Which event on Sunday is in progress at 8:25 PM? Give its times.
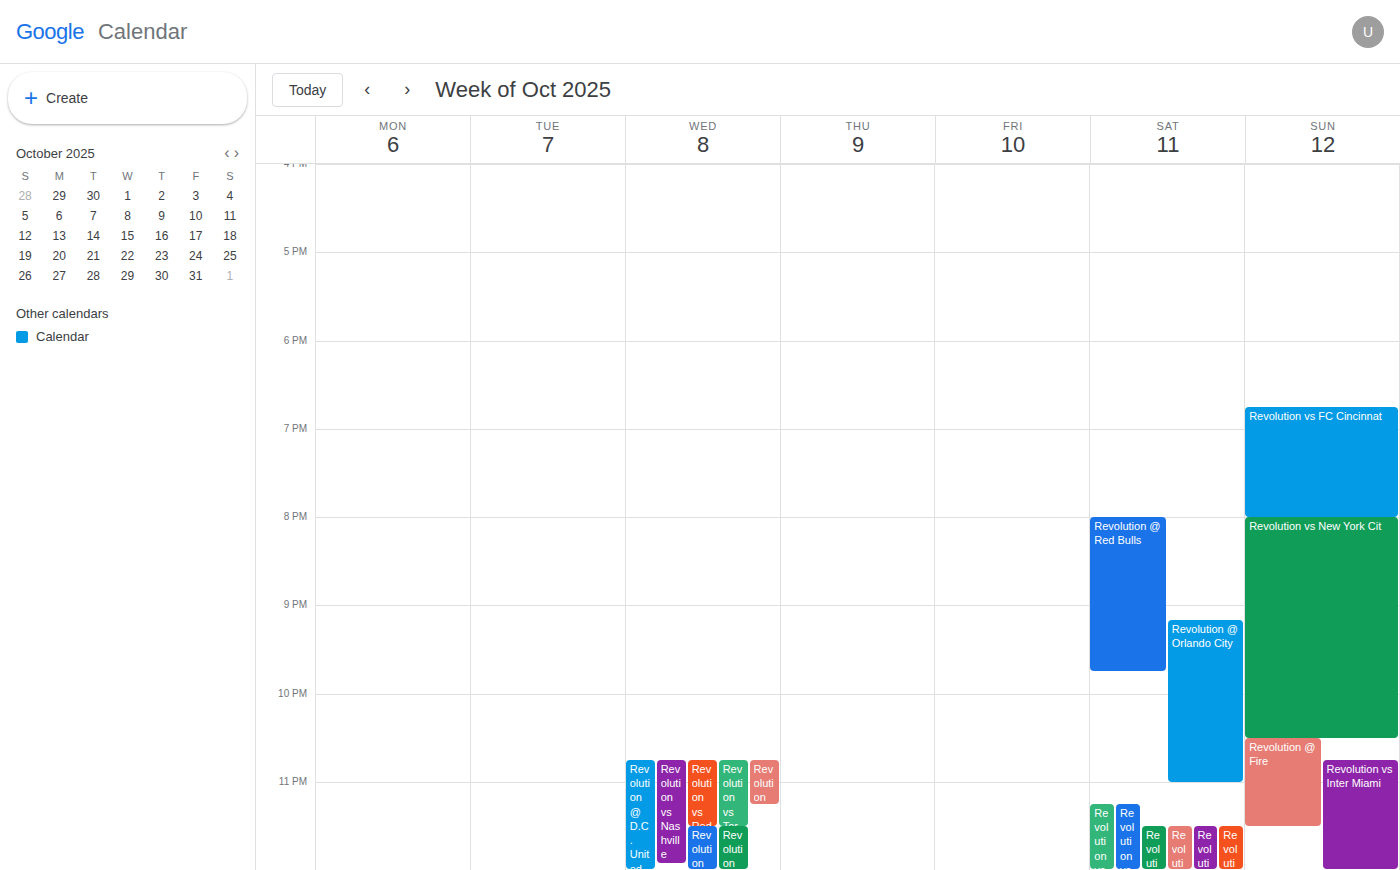
"Revolution vs New York Cit", 8:00 PM to 10:30 PM